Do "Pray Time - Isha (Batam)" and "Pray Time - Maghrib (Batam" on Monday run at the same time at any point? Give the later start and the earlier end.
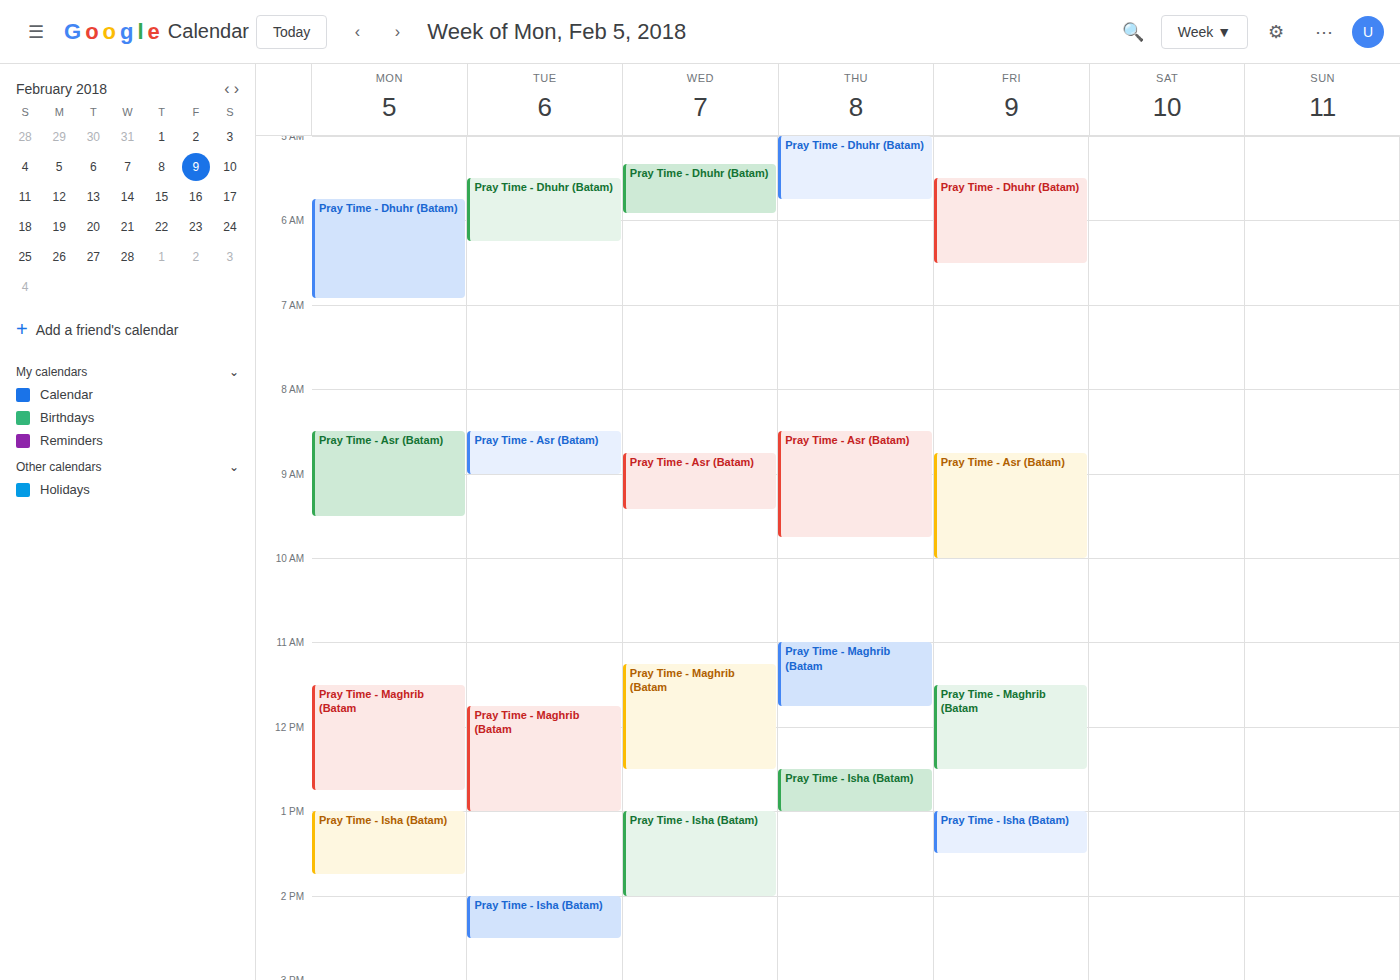
"Pray Time - Maghrib (Batam" ends at 12:45 PM and "Pray Time - Isha (Batam)" starts at 1:00 PM -- no overlap.